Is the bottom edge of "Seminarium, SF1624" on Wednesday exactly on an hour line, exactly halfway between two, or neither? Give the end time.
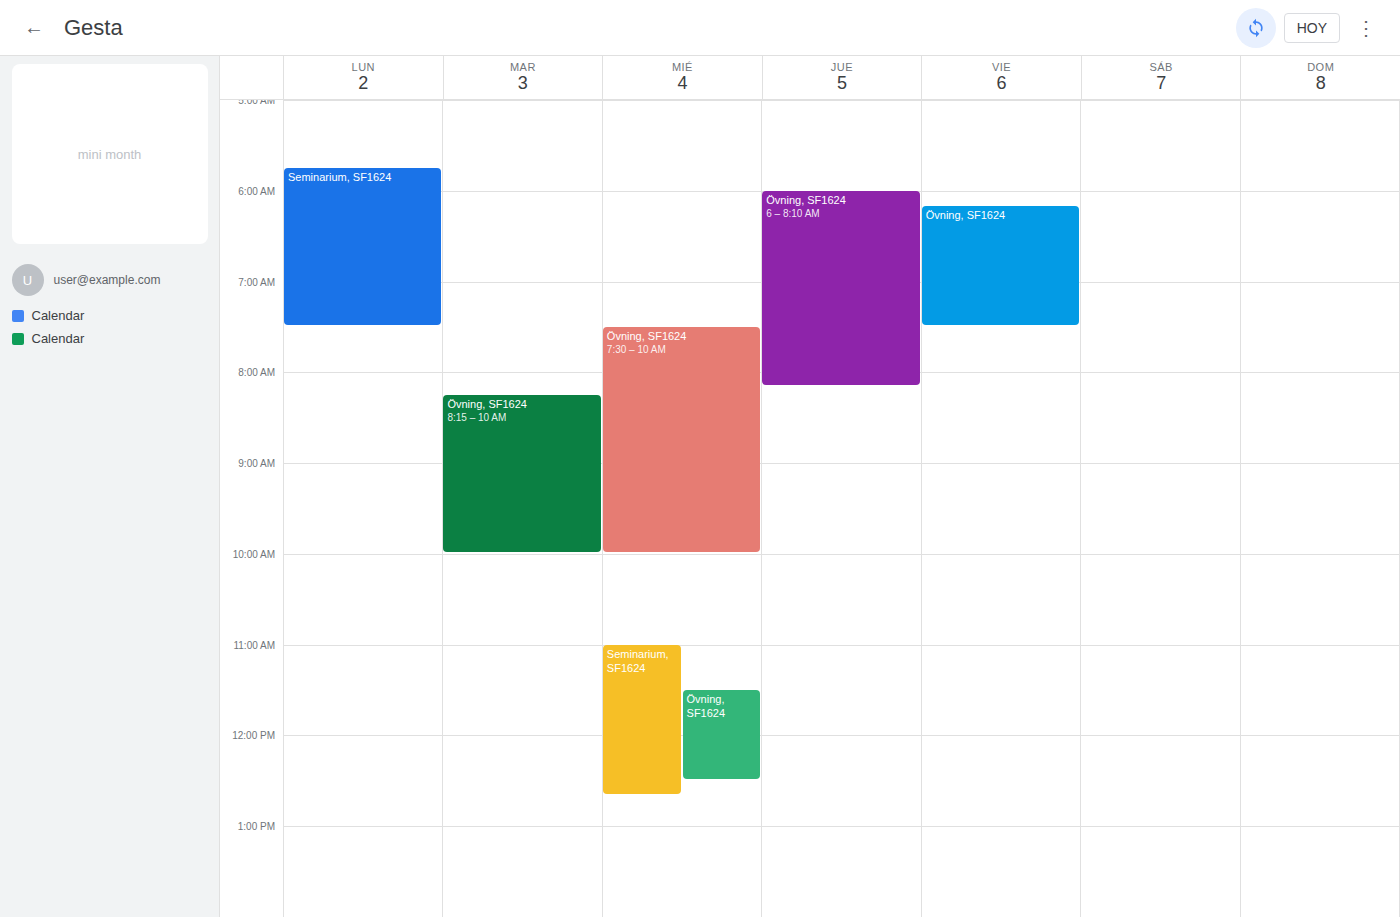
12:40 PM -- neither: 40 minutes below the 12 PM line and 20 minutes above the 1 PM line.